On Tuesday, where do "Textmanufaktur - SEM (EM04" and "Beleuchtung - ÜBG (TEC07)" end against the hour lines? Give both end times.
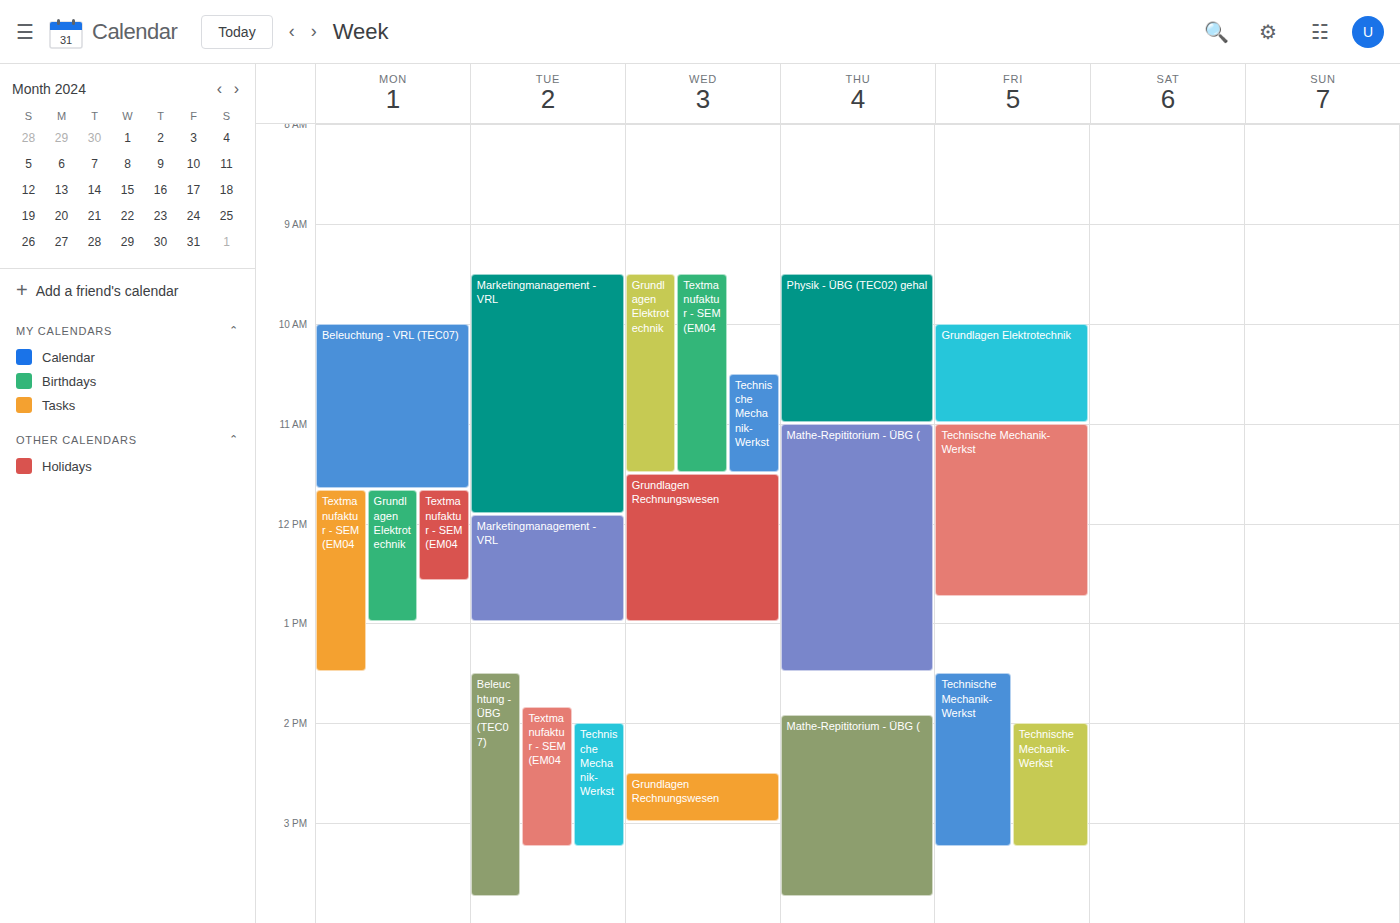
"Textmanufaktur - SEM (EM04": 3:15 PM, neither: a quarter of the way from the 3 PM line to the 4 PM line. "Beleuchtung - ÜBG (TEC07)": 3:45 PM, neither: three quarters of the way from the 3 PM line to the 4 PM line.